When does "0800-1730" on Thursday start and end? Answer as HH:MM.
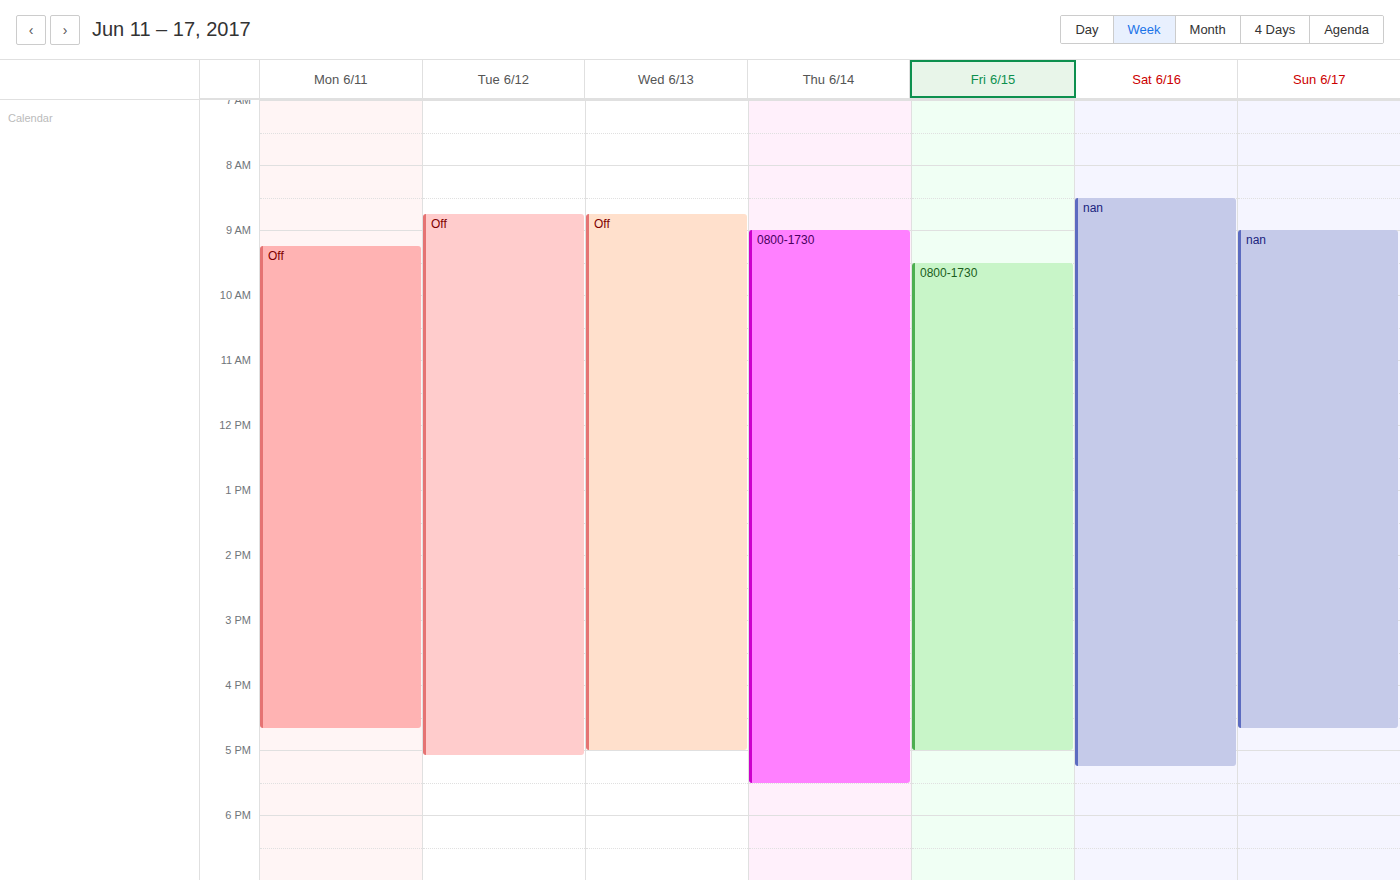
09:00 to 17:30